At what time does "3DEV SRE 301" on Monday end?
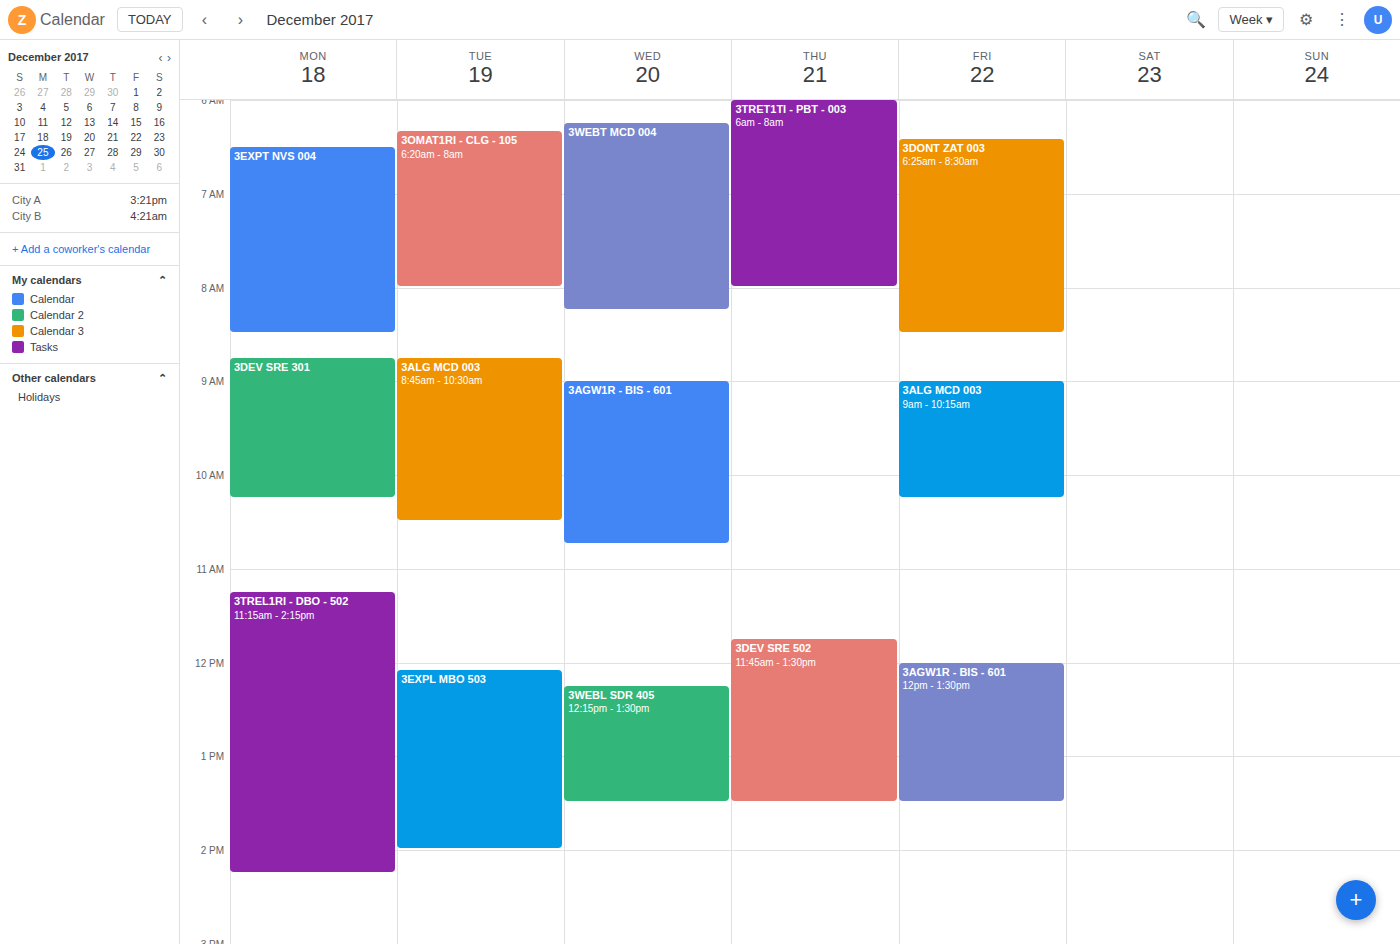
10:15 AM